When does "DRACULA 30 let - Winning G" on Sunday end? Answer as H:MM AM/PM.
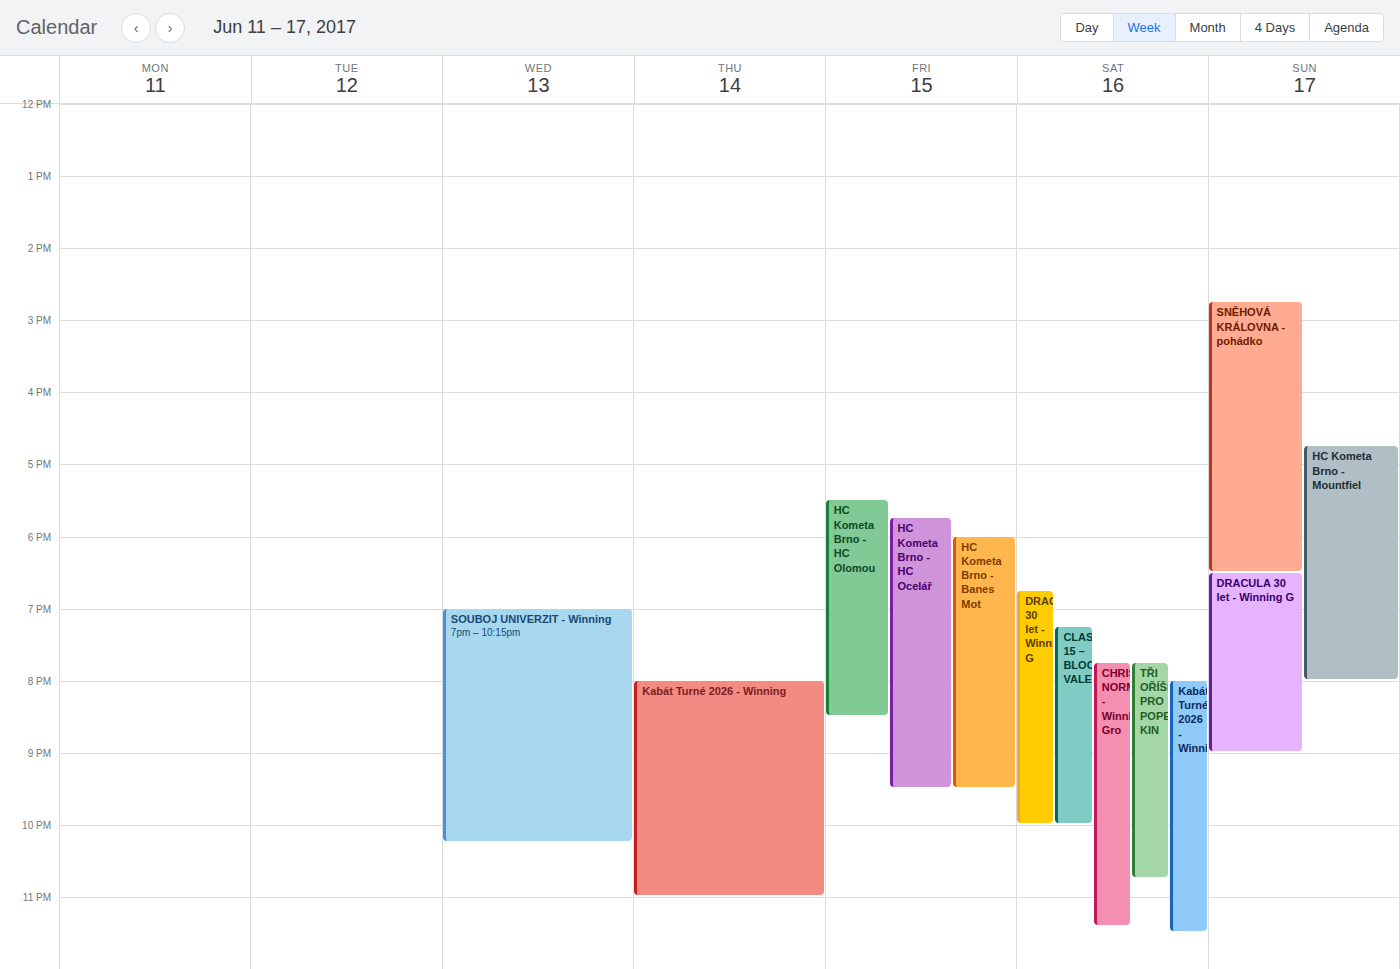
9:00 PM